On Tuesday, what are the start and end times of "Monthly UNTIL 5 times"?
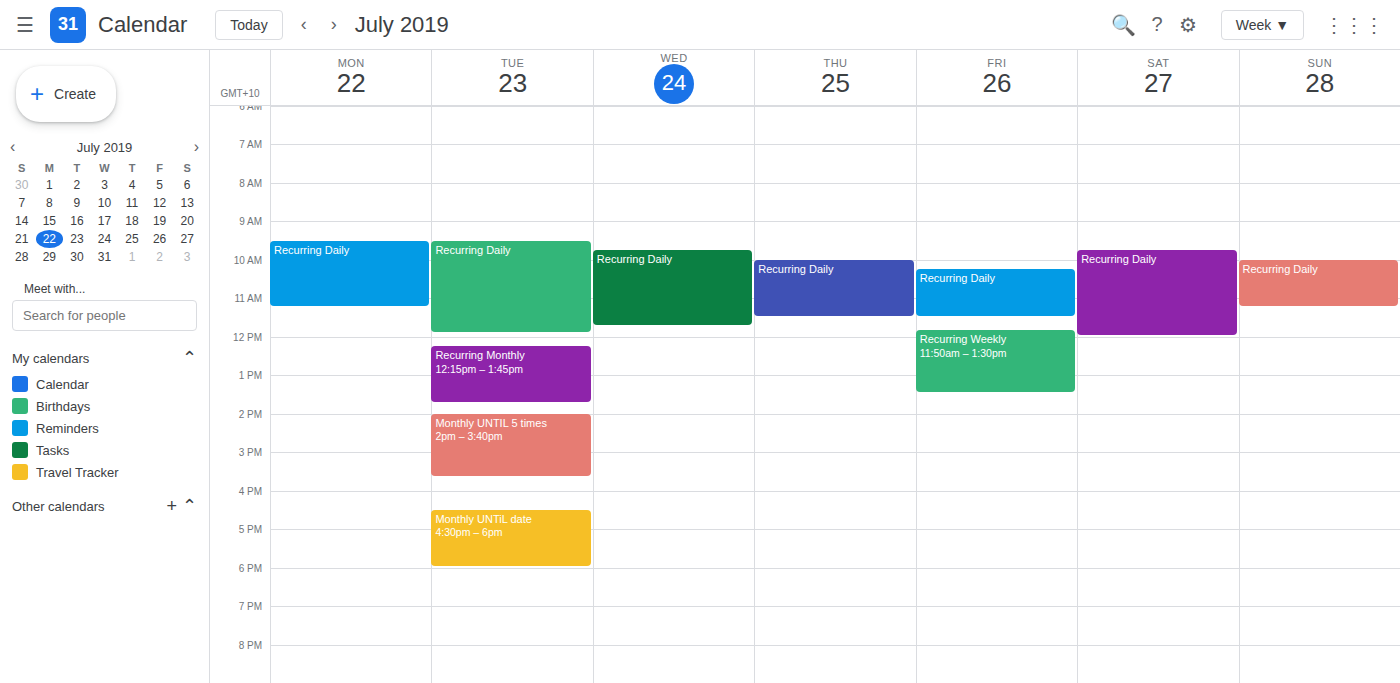
2:00 PM to 3:40 PM